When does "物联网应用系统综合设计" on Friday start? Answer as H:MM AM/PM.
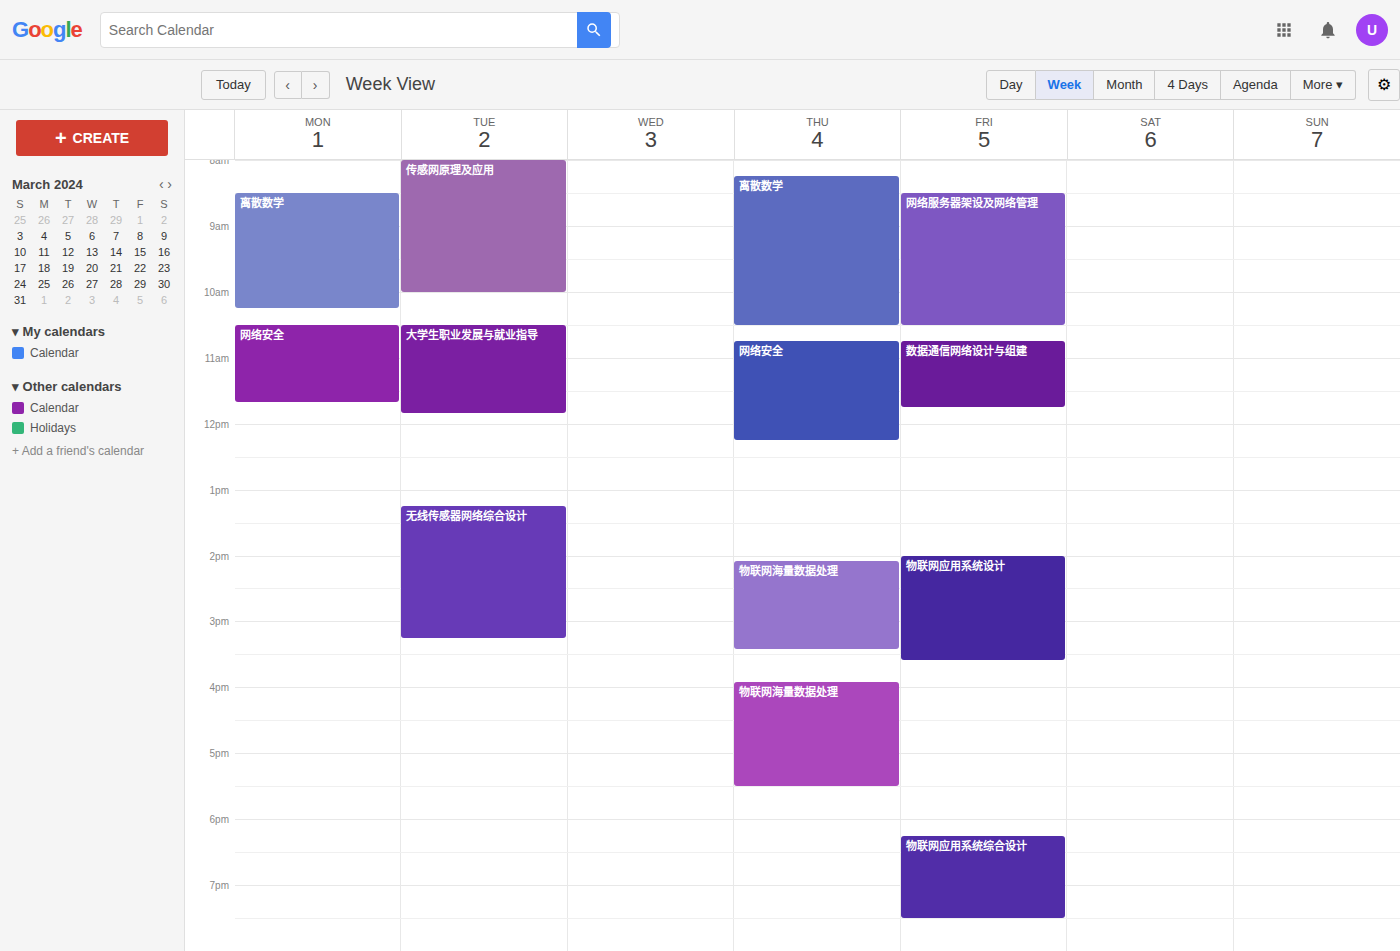
6:15 PM